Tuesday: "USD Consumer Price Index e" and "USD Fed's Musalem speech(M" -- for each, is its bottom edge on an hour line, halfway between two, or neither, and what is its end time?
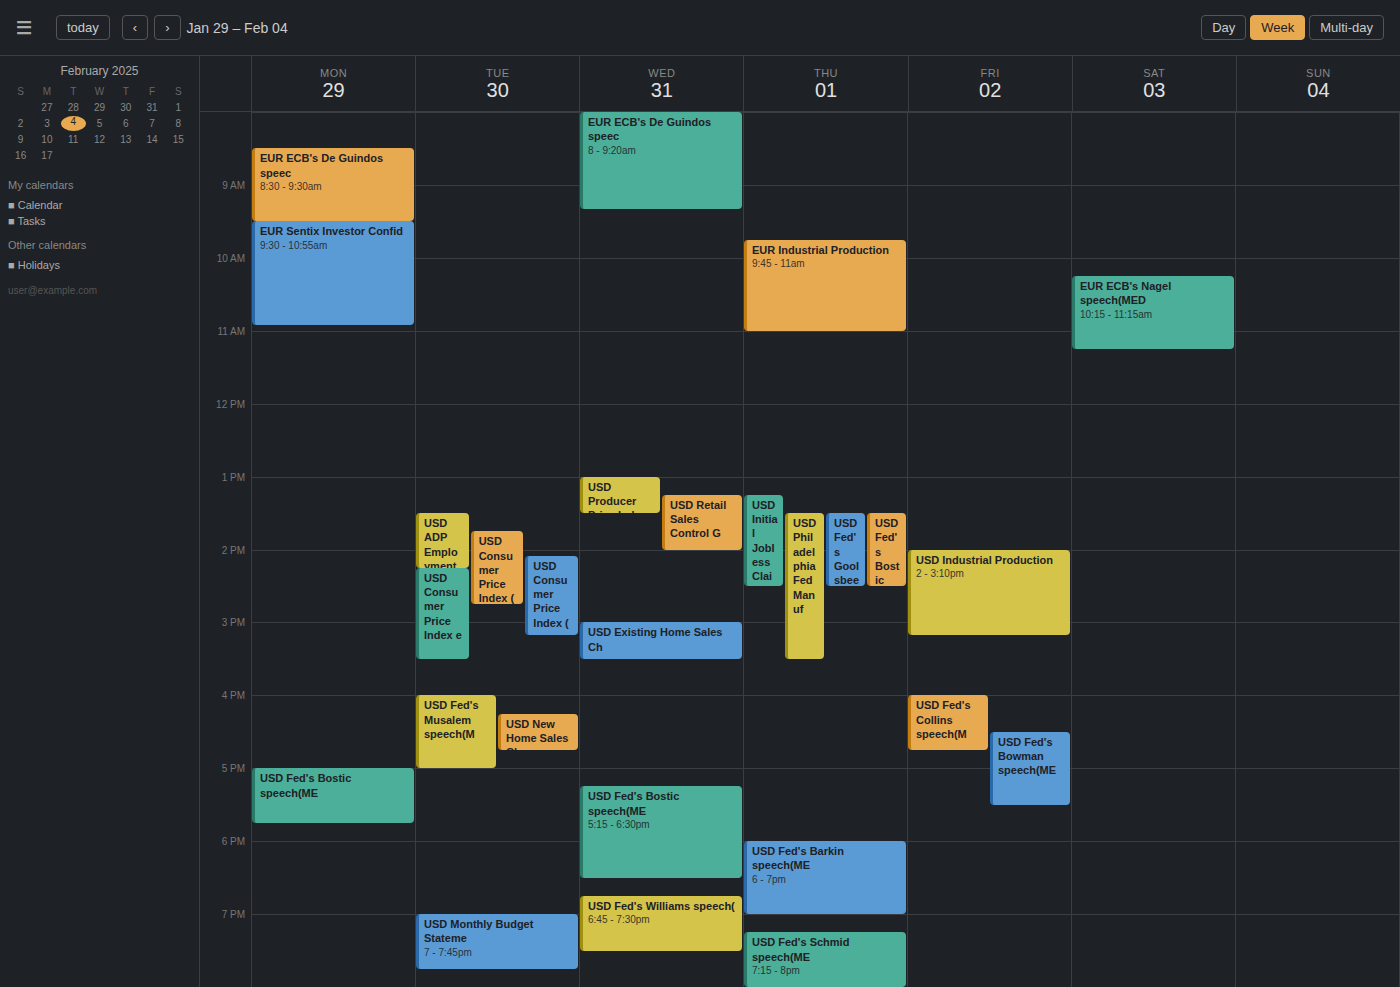
"USD Consumer Price Index e": 3:30 PM, halfway between the 3 PM and 4 PM lines. "USD Fed's Musalem speech(M": 5:00 PM, exactly on the 5 PM line.